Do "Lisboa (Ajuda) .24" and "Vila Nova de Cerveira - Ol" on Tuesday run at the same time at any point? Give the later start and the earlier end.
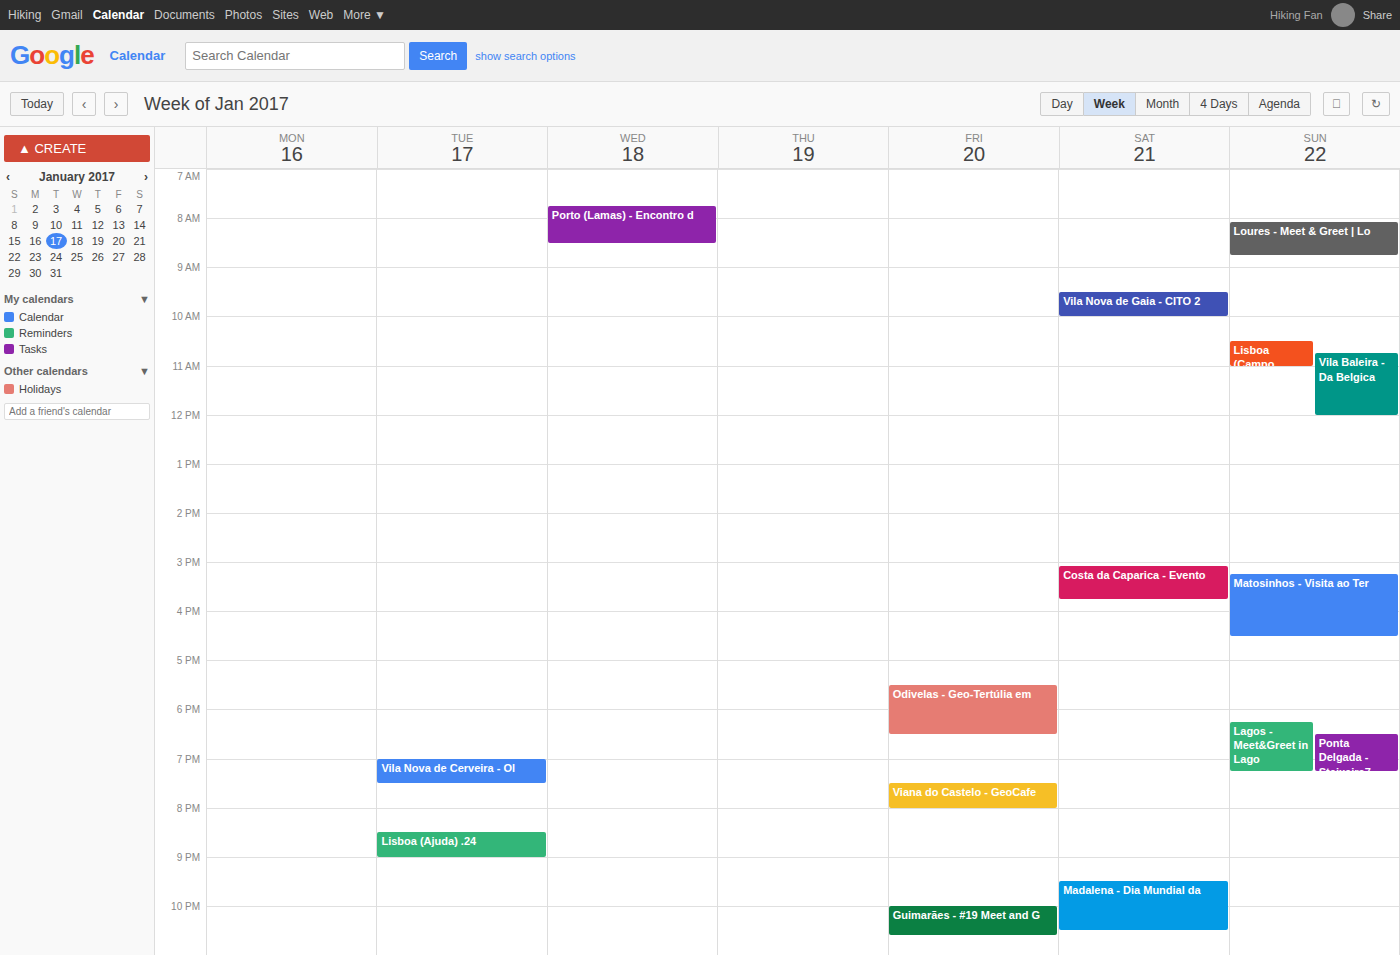
"Vila Nova de Cerveira - Ol" ends at 7:30 PM and "Lisboa (Ajuda) .24" starts at 8:30 PM -- no overlap.